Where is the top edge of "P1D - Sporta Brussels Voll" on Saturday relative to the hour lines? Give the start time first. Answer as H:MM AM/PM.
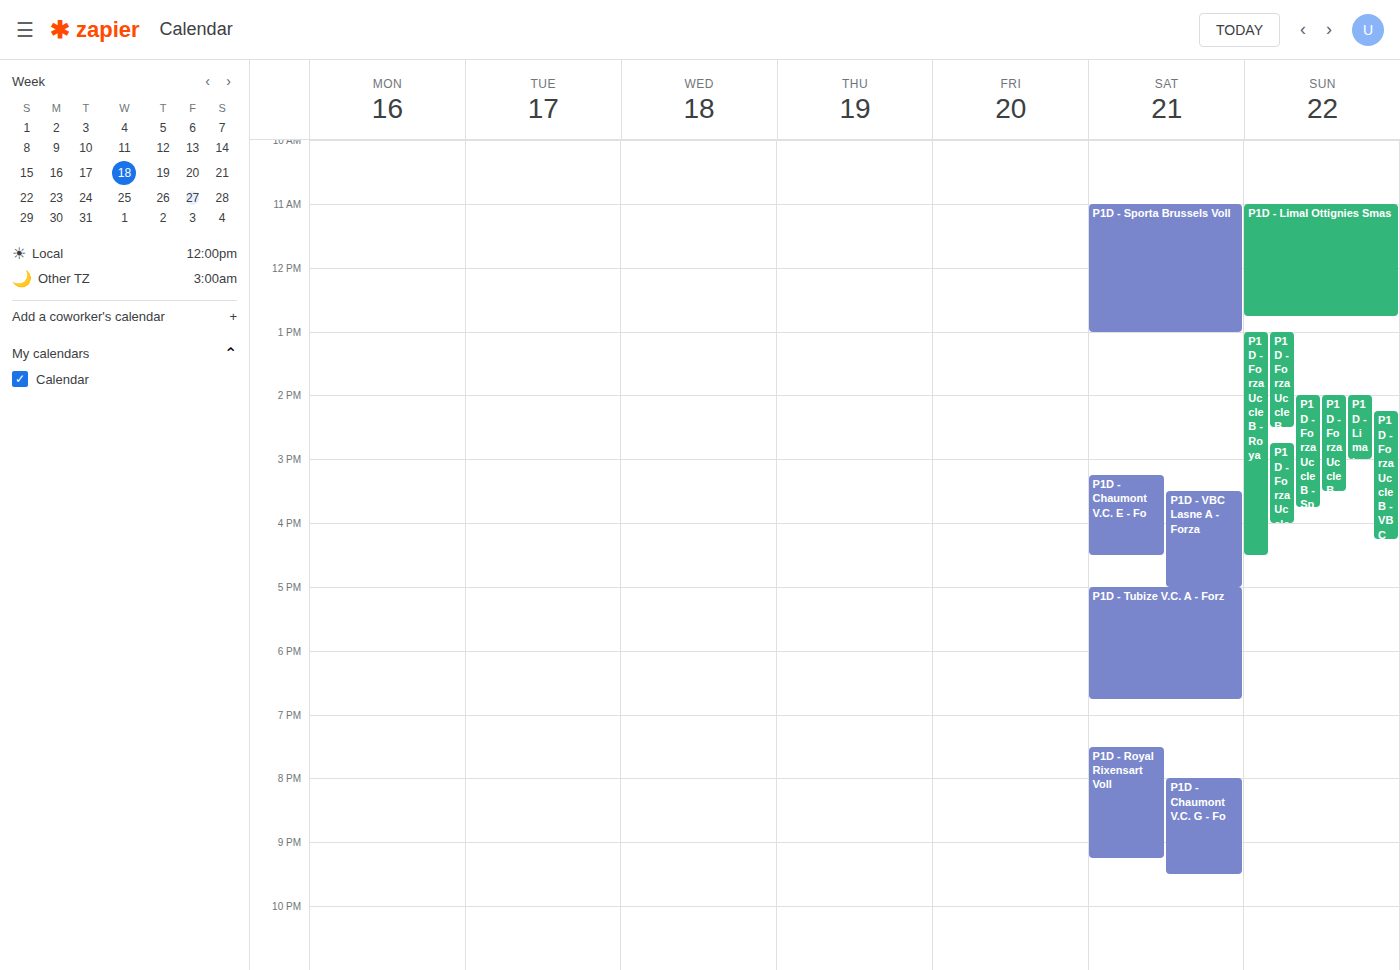
11:00 AM -- exactly on the 11 AM line.